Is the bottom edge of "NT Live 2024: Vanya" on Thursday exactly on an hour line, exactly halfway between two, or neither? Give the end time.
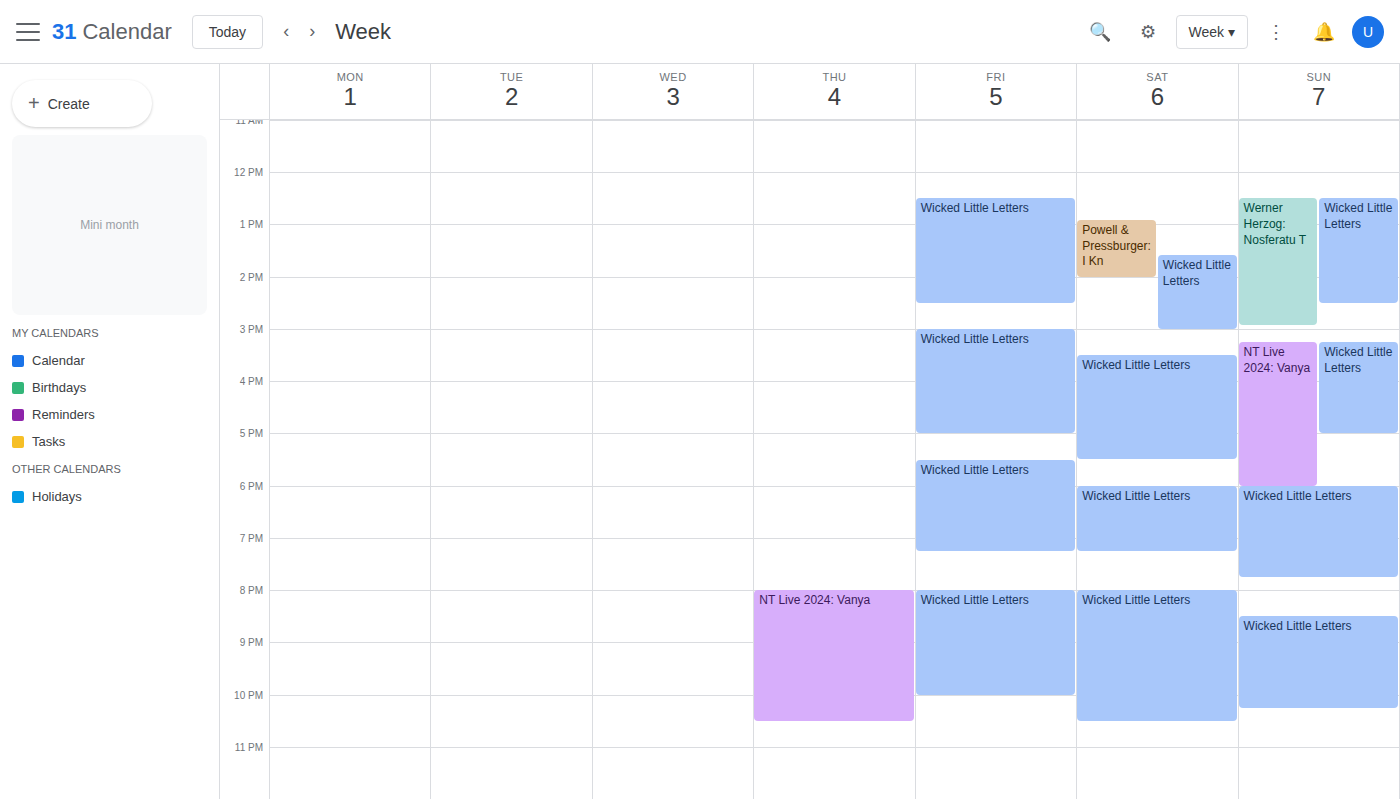
10:30 PM -- halfway between the 10 PM and 11 PM lines.